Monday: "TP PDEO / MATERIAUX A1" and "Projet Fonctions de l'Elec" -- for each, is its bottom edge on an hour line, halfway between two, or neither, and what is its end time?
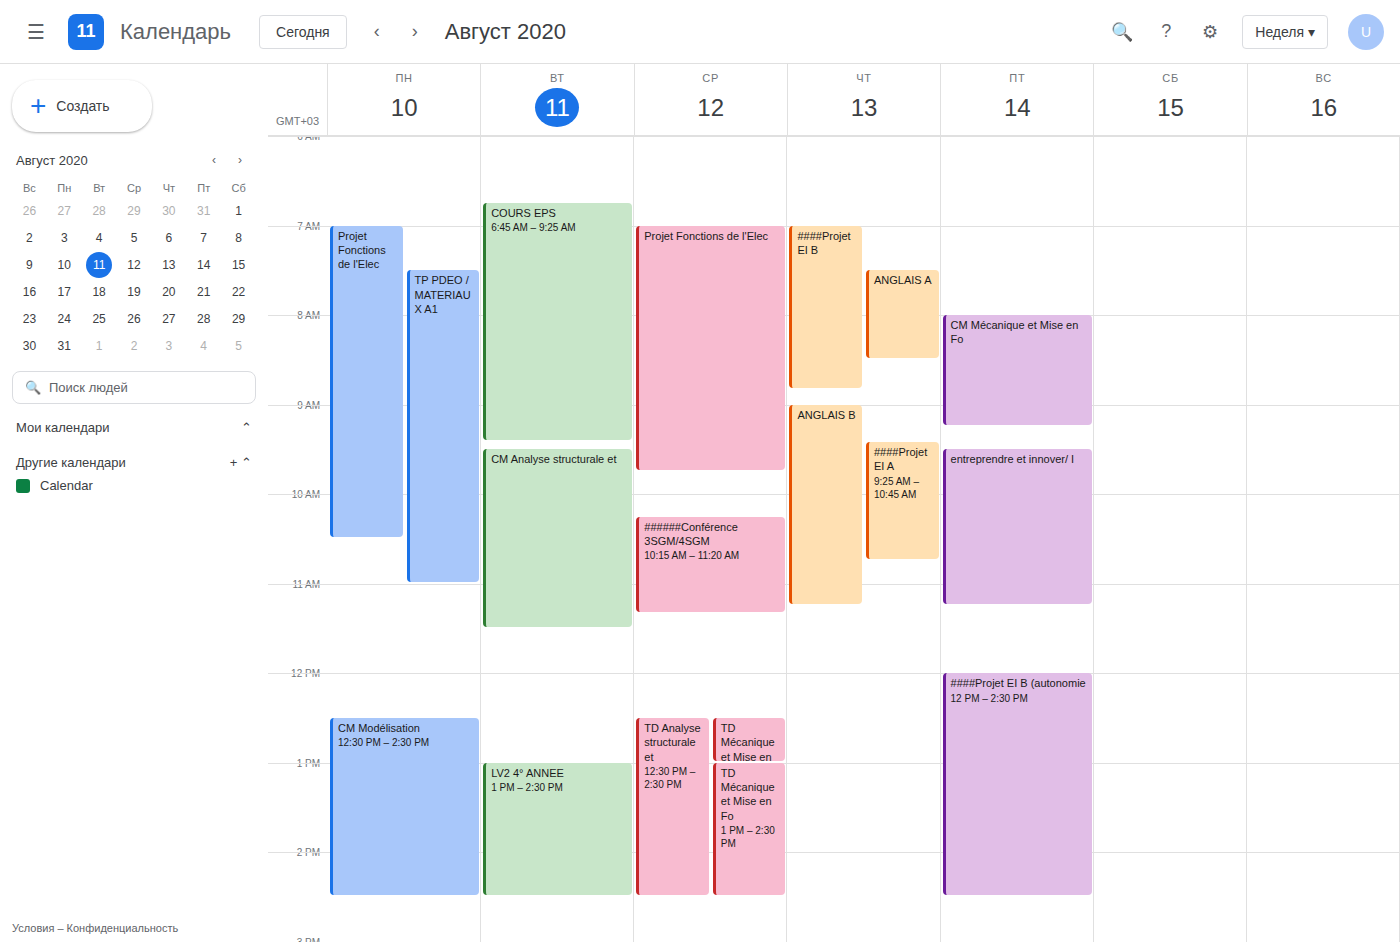
"TP PDEO / MATERIAUX A1": 11:00 AM, exactly on the 11 AM line. "Projet Fonctions de l'Elec": 10:30 AM, halfway between the 10 AM and 11 AM lines.